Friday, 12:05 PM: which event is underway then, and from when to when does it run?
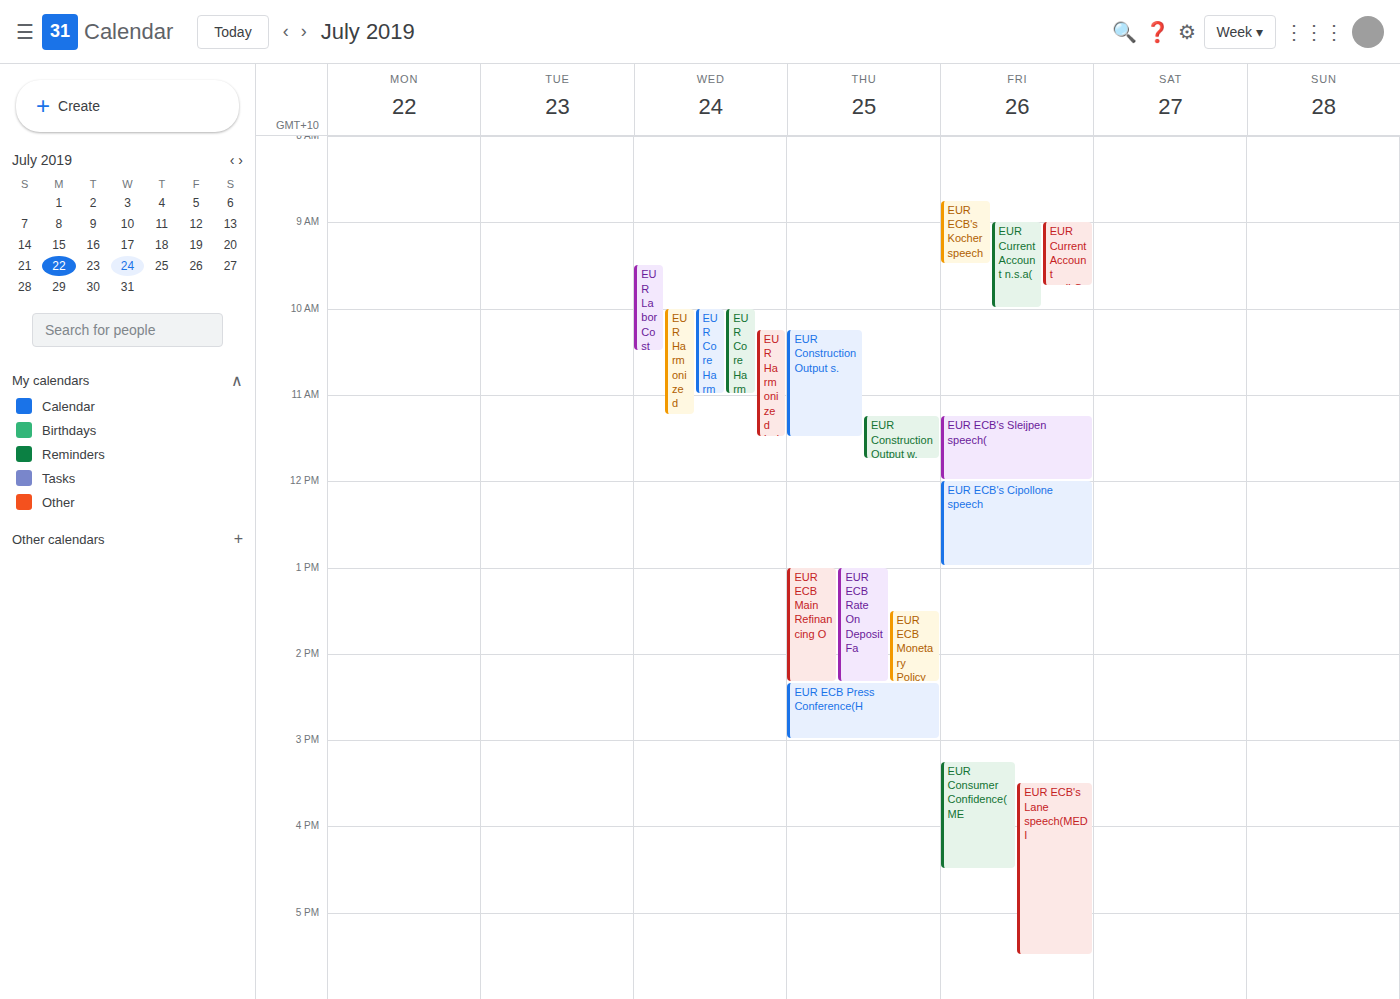
"EUR ECB's Cipollone speech", 12:00 PM to 1:00 PM